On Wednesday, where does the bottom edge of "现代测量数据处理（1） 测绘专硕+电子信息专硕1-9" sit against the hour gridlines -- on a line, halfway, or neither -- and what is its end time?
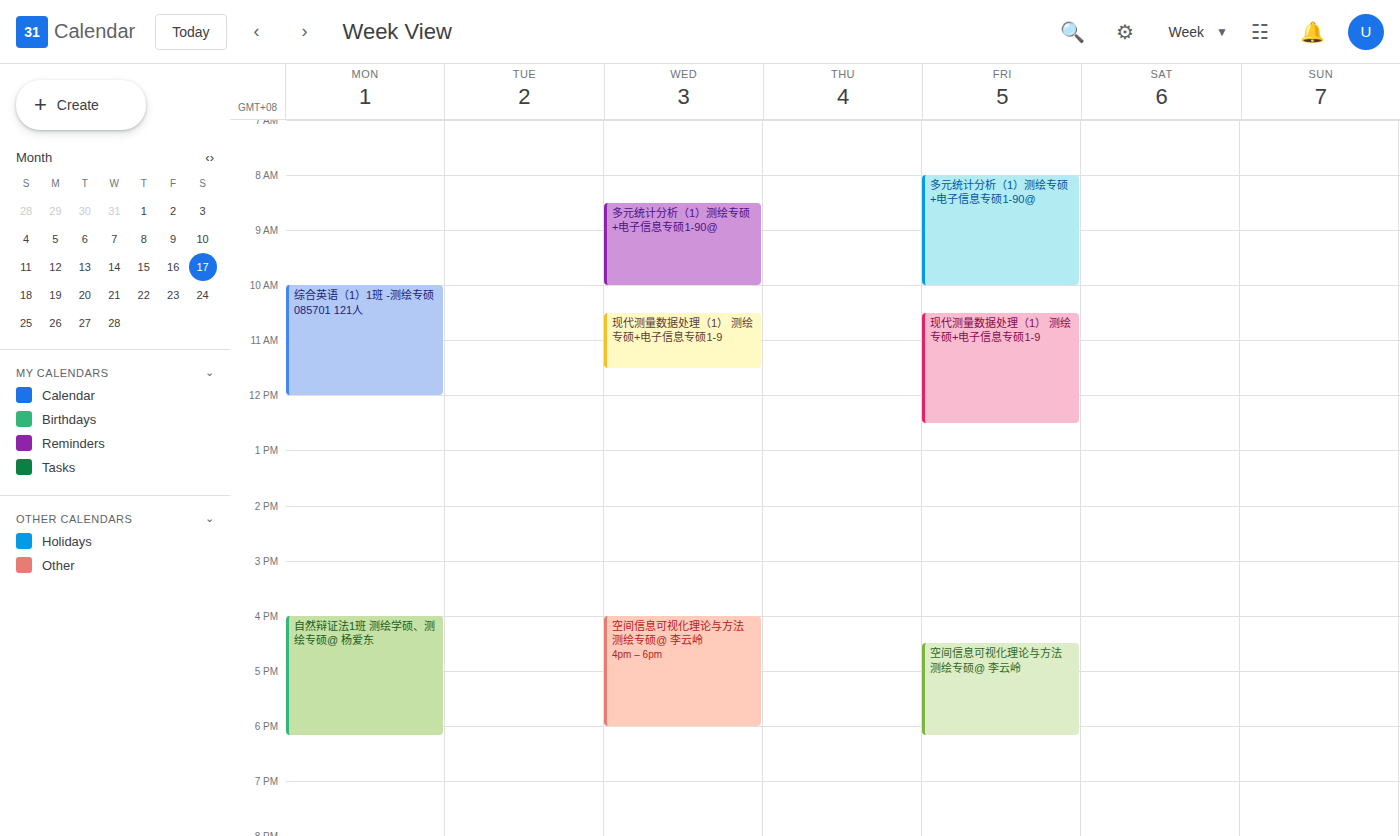
11:30 AM -- halfway between the 11 AM and 12 PM lines.